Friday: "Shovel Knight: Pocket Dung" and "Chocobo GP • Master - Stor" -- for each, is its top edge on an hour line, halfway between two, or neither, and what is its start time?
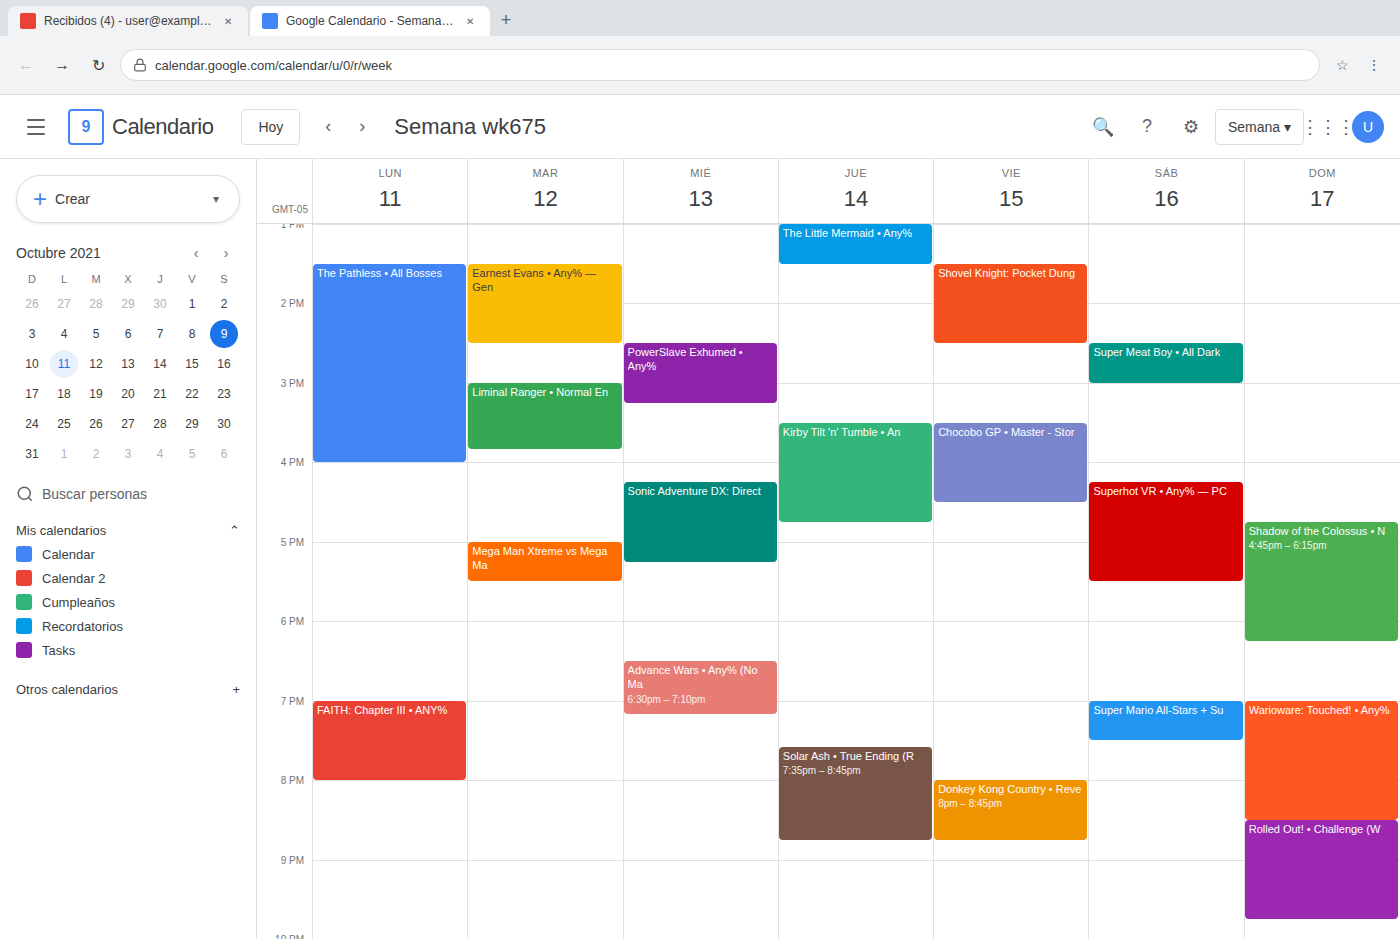
"Shovel Knight: Pocket Dung": 13:30, halfway between the 13:00 and 14:00 lines. "Chocobo GP • Master - Stor": 15:30, halfway between the 15:00 and 16:00 lines.